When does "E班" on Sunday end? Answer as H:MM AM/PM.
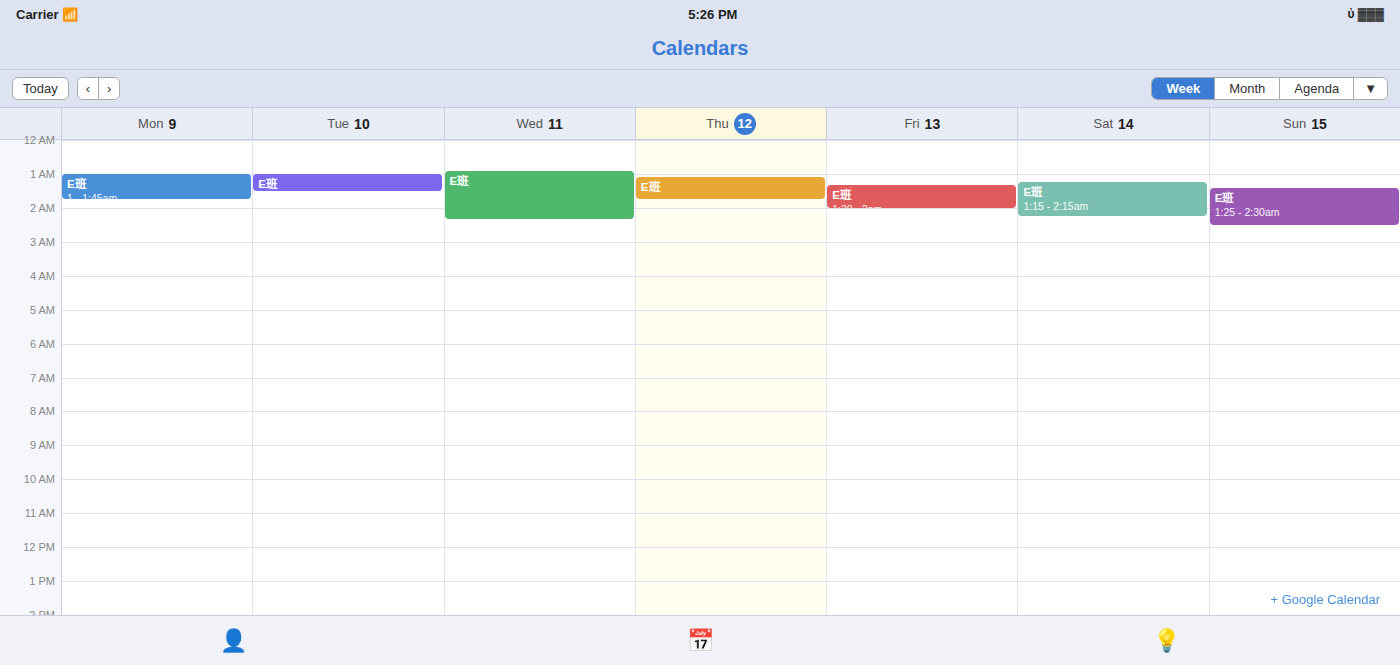
2:30 AM